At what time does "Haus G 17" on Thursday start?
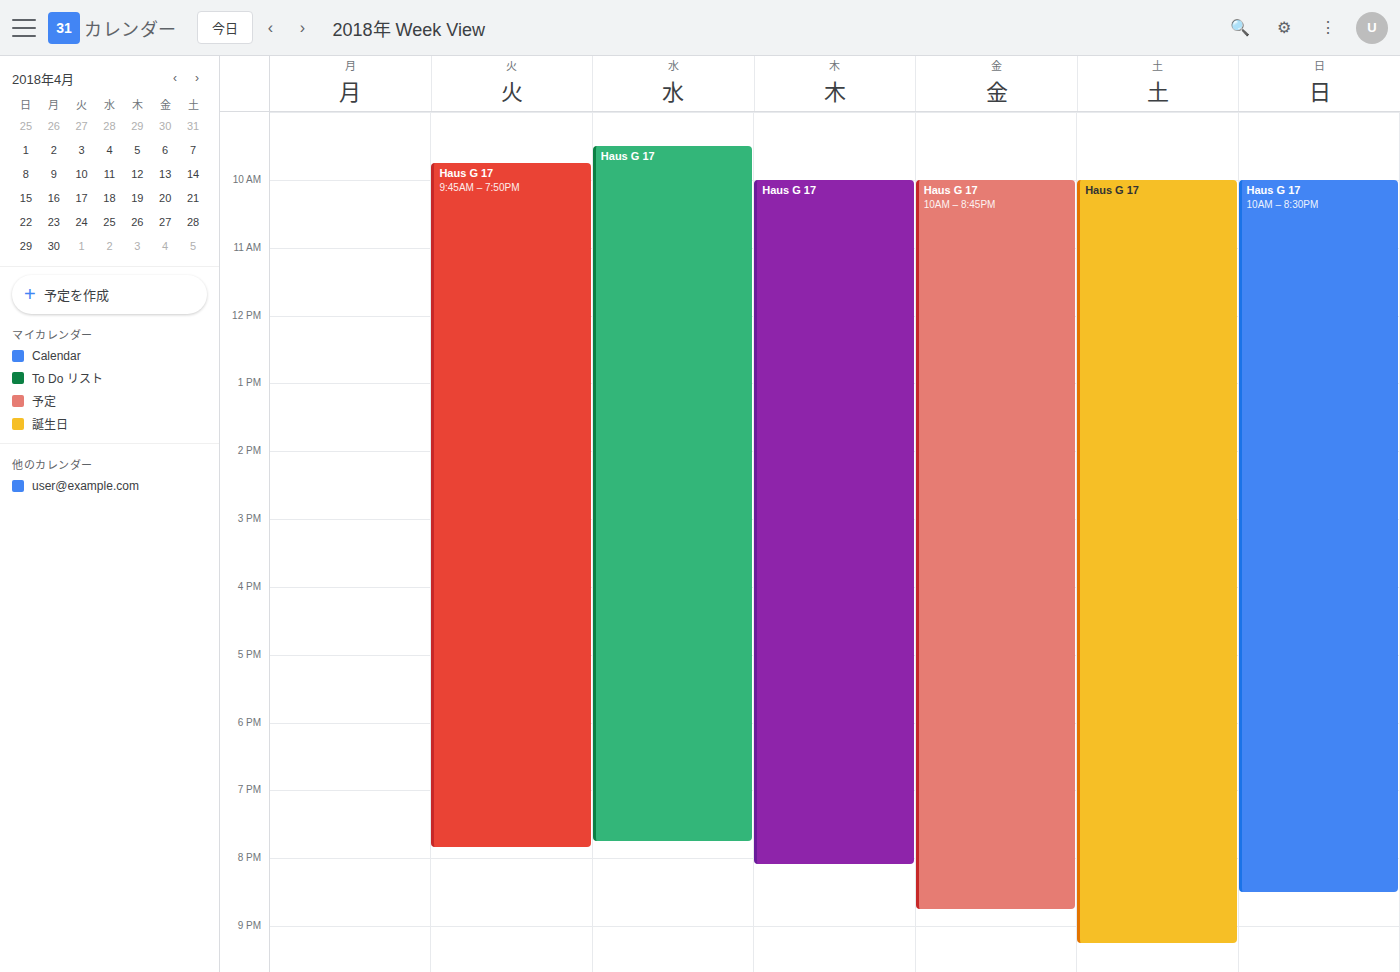
10:00 AM